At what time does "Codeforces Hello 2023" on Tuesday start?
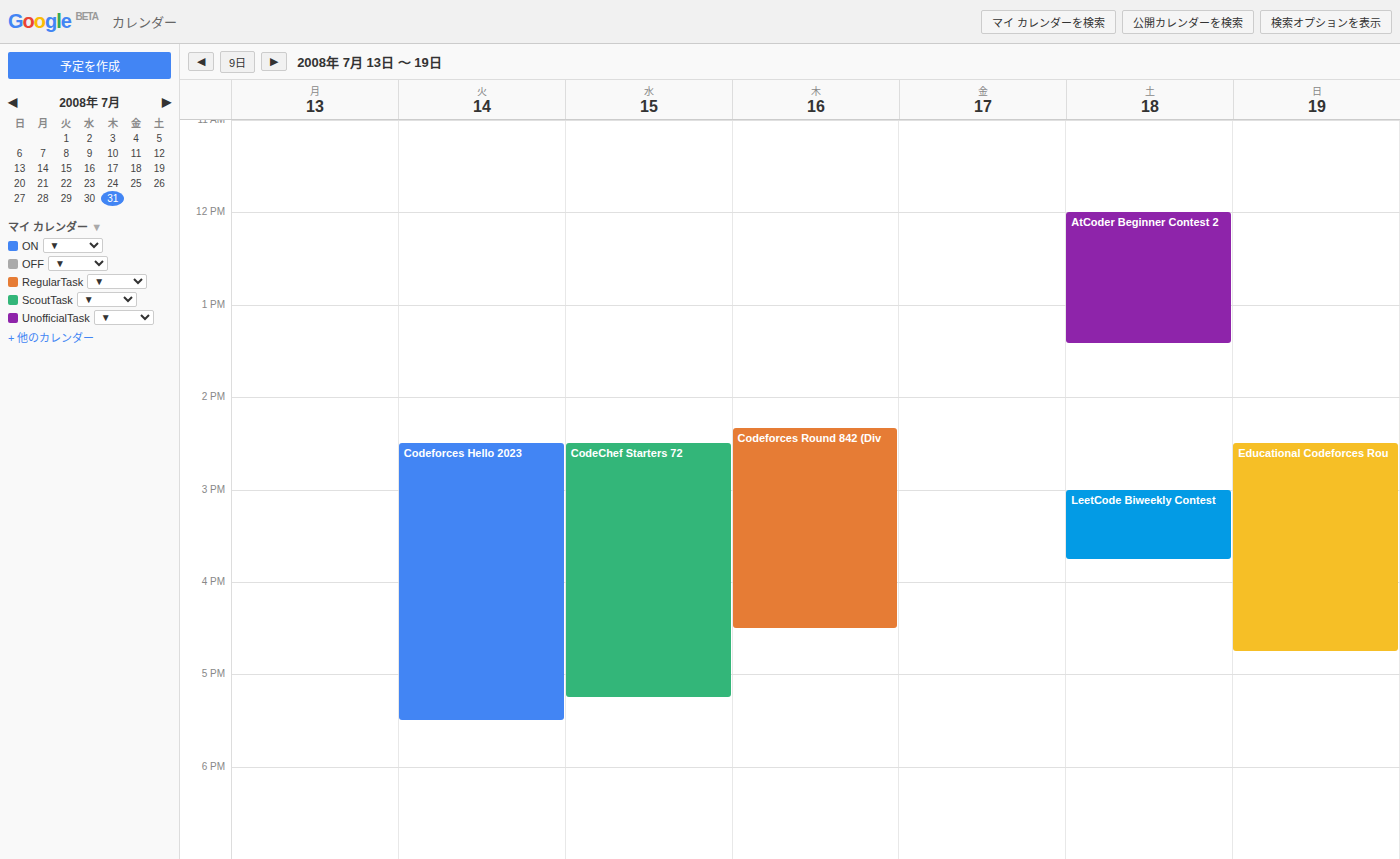
2:30 PM